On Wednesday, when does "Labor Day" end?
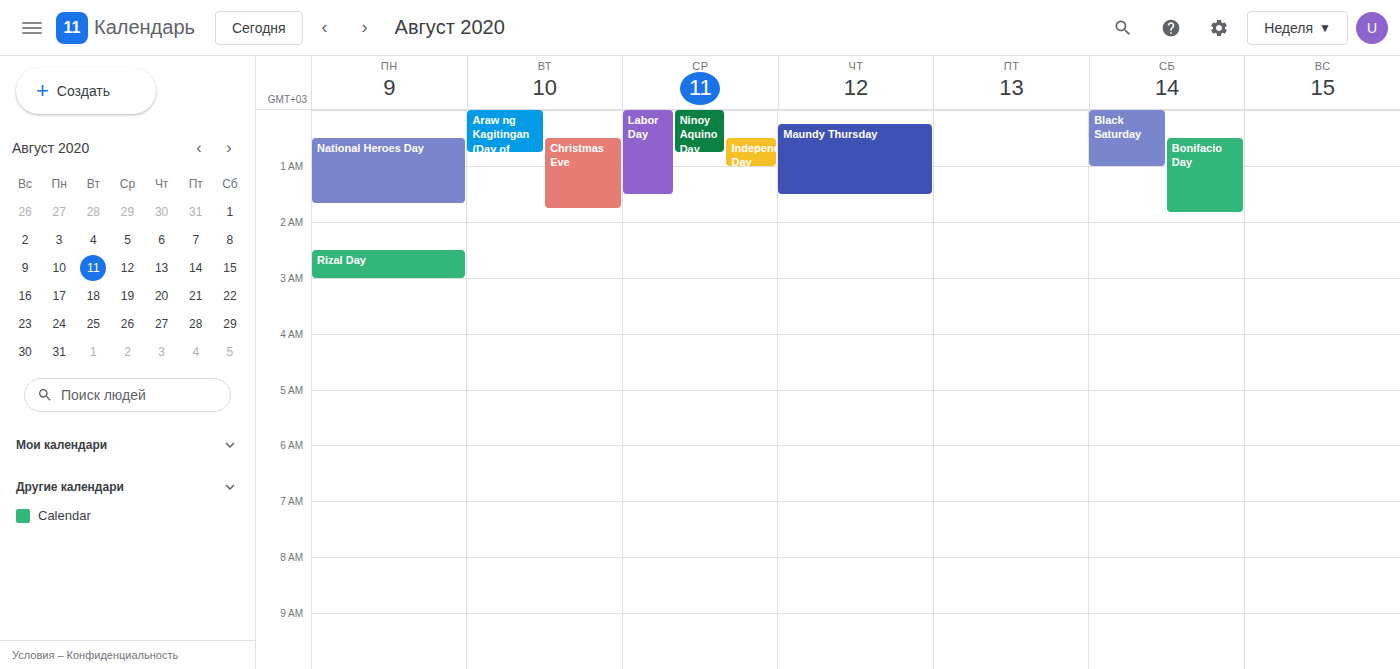
01:30